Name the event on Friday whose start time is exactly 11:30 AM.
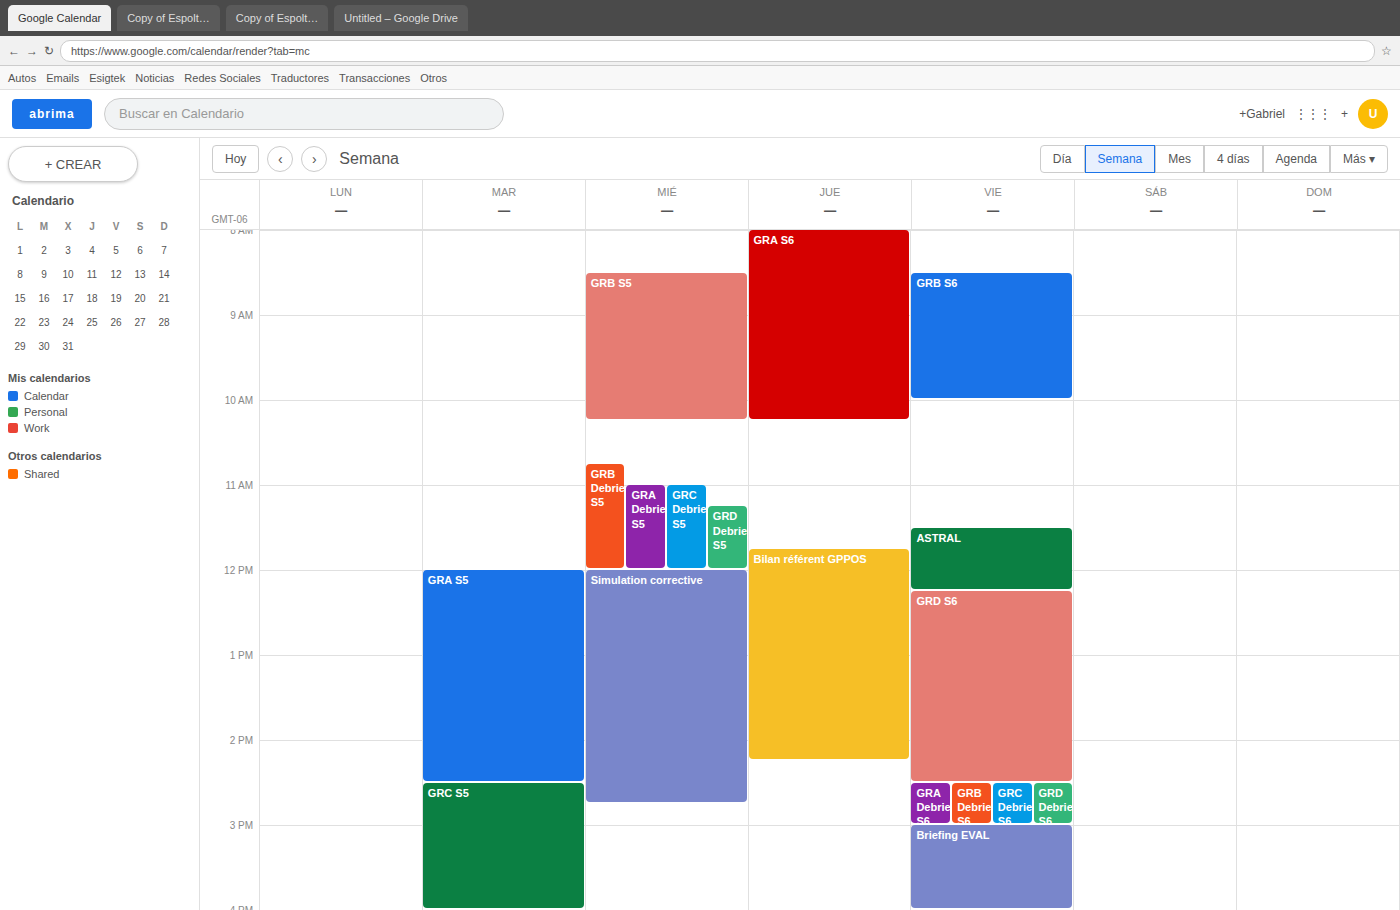
"ASTRAL"